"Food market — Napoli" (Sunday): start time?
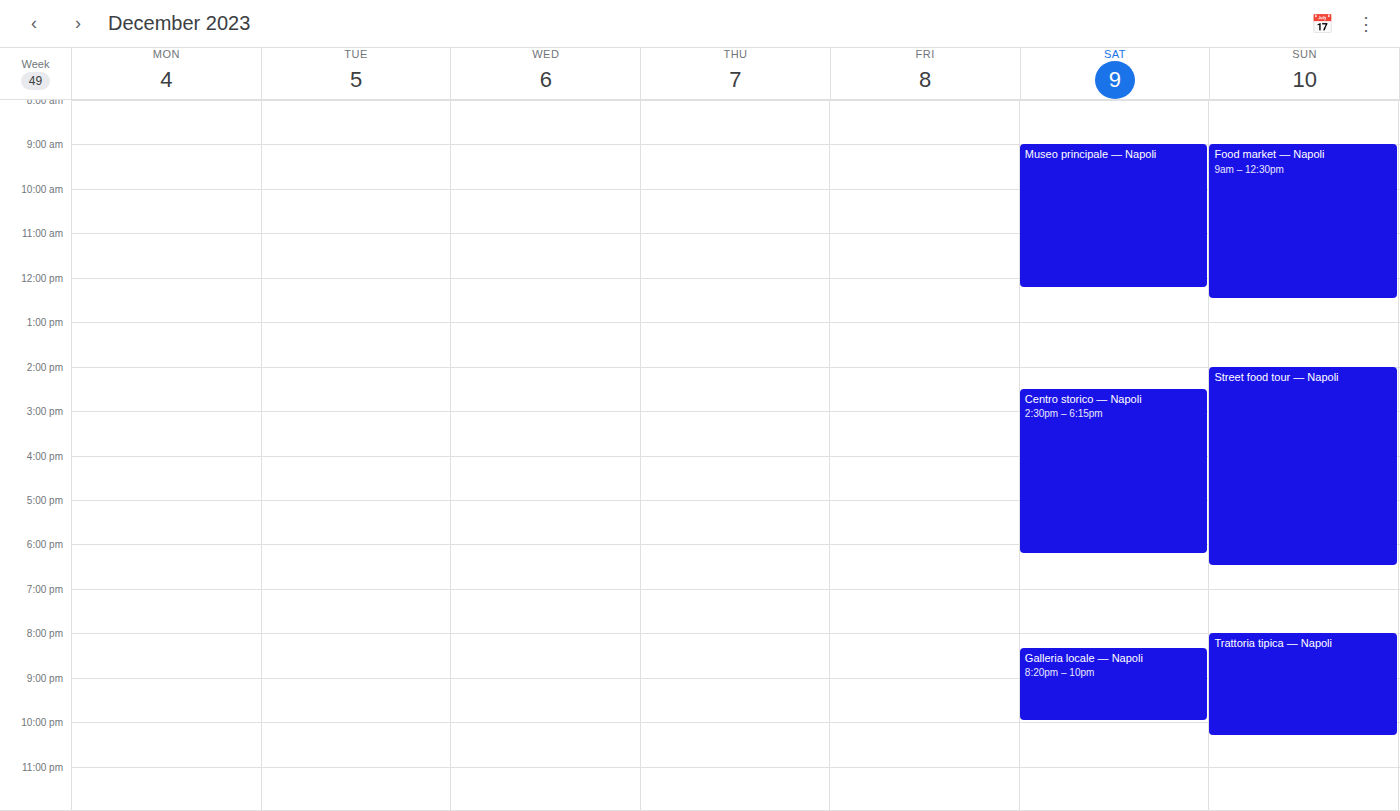
9:00 AM